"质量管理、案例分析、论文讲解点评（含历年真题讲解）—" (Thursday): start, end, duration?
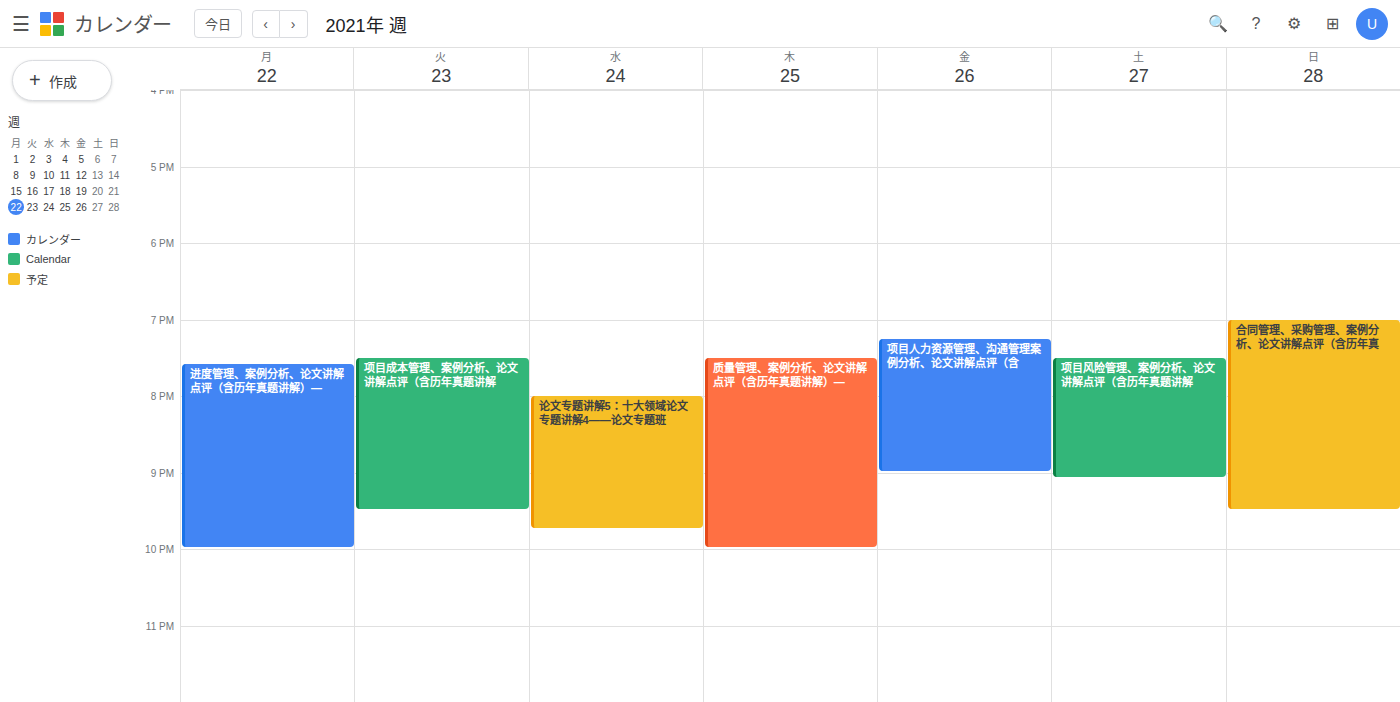
7:30 PM to 10:00 PM, 2 hours 30 minutes